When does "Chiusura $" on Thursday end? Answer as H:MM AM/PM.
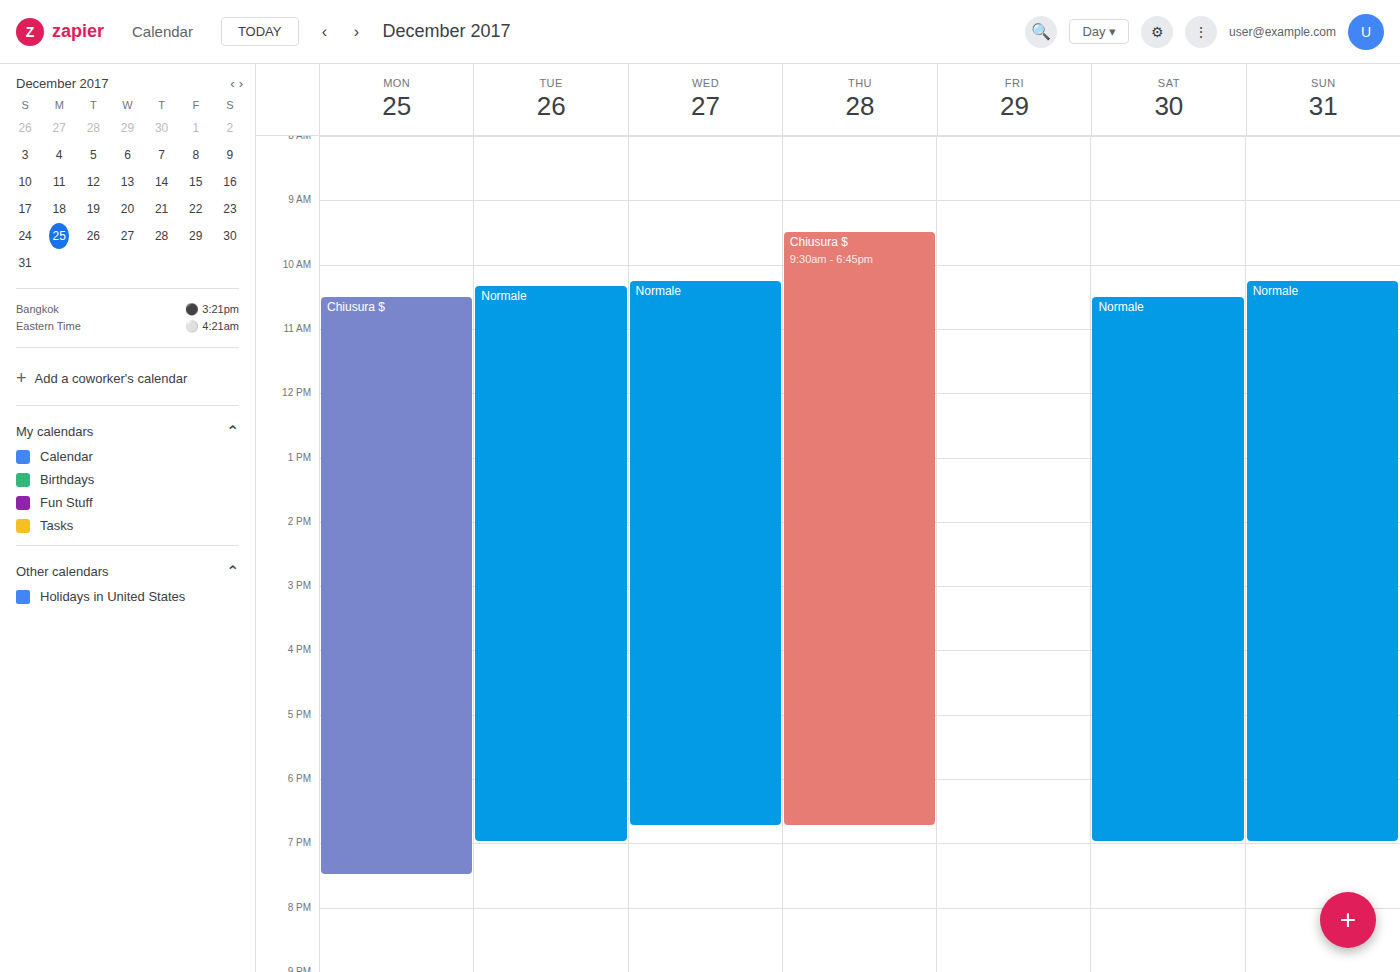
6:45 PM